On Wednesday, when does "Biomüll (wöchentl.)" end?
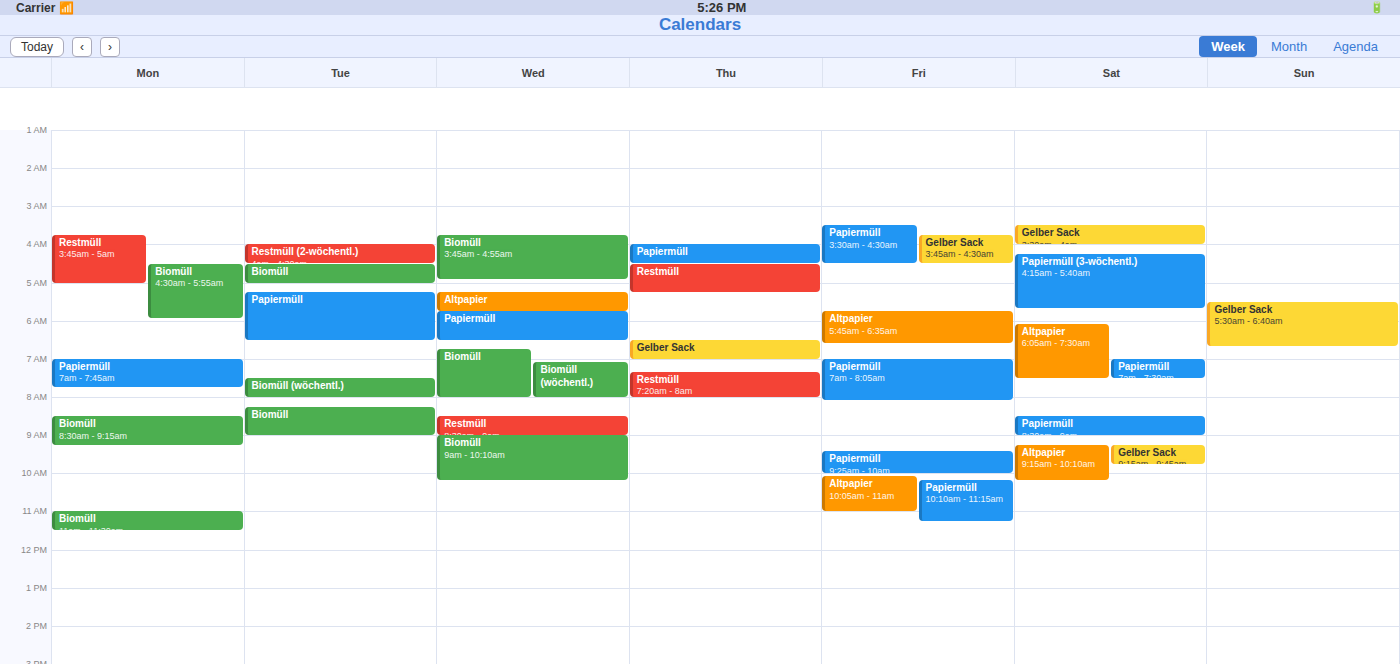
8:00 AM